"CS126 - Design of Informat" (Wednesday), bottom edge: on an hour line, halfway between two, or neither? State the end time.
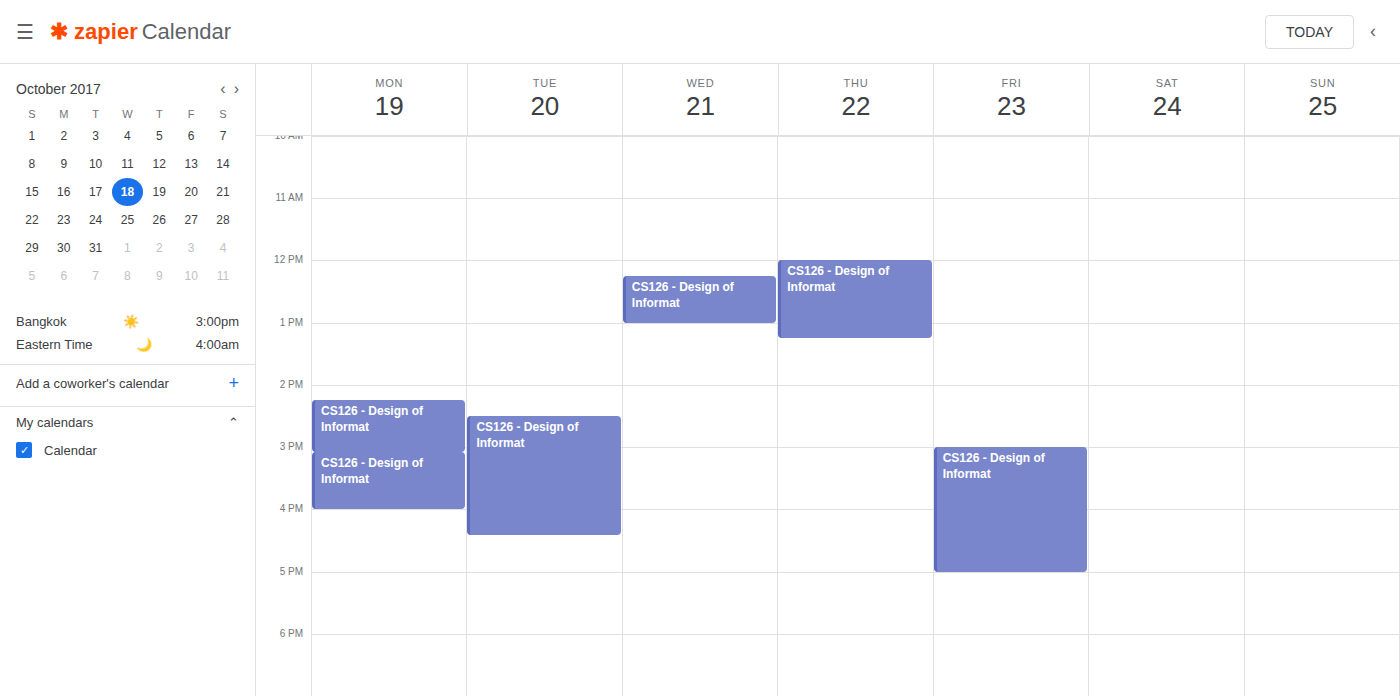
13:00 -- exactly on the 13:00 line.